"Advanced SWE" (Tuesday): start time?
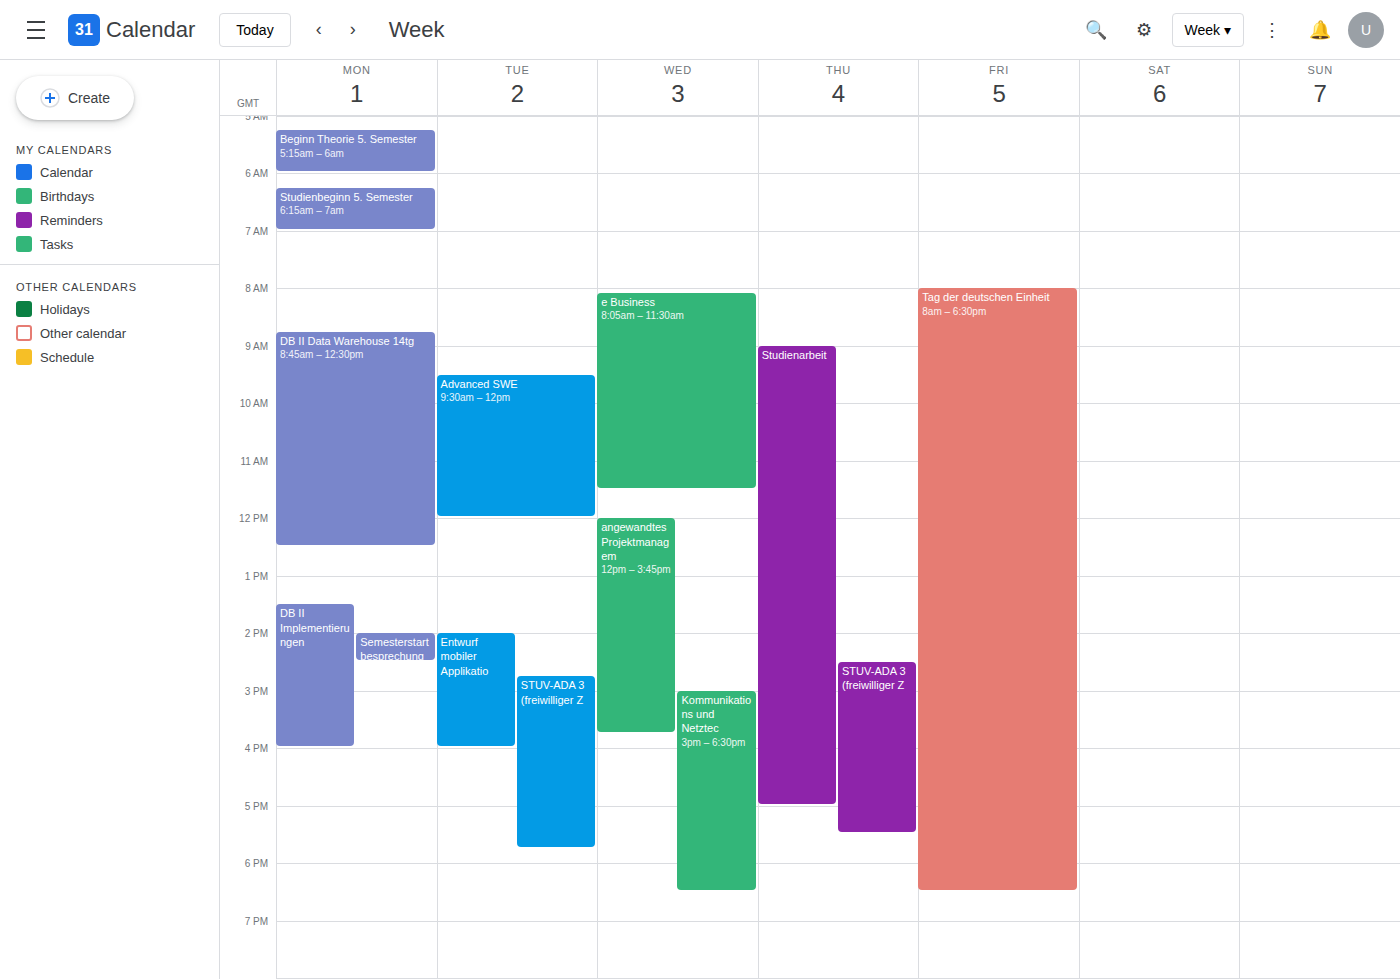
9:30 AM